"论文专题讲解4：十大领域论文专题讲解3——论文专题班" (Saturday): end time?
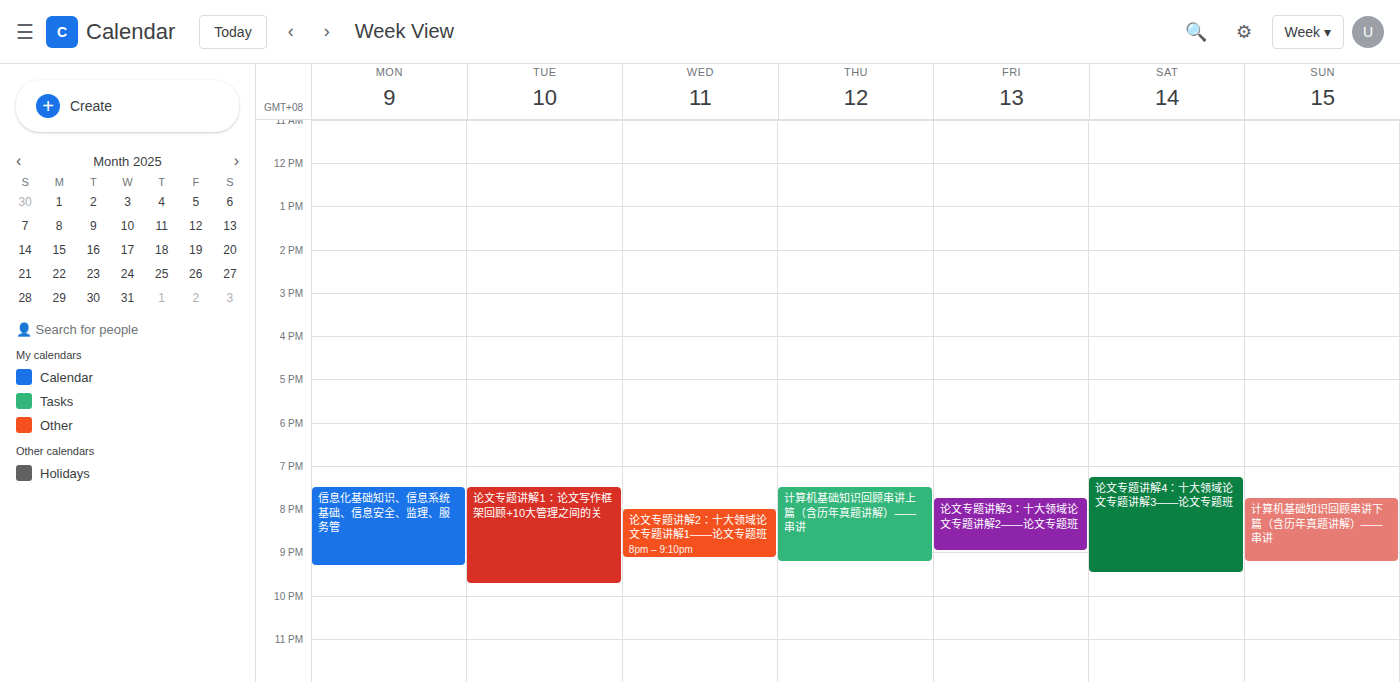
9:30 PM